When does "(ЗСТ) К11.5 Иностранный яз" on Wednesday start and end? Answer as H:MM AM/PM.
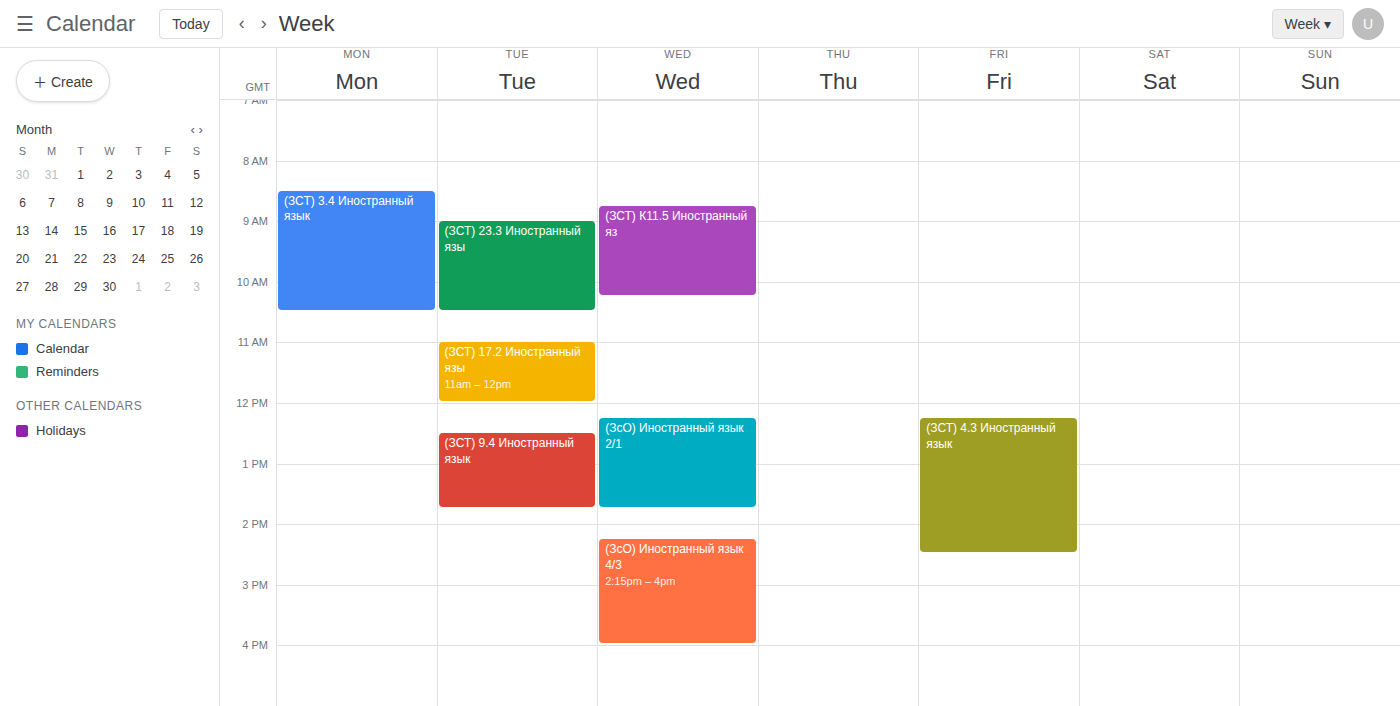
8:45 AM to 10:15 AM